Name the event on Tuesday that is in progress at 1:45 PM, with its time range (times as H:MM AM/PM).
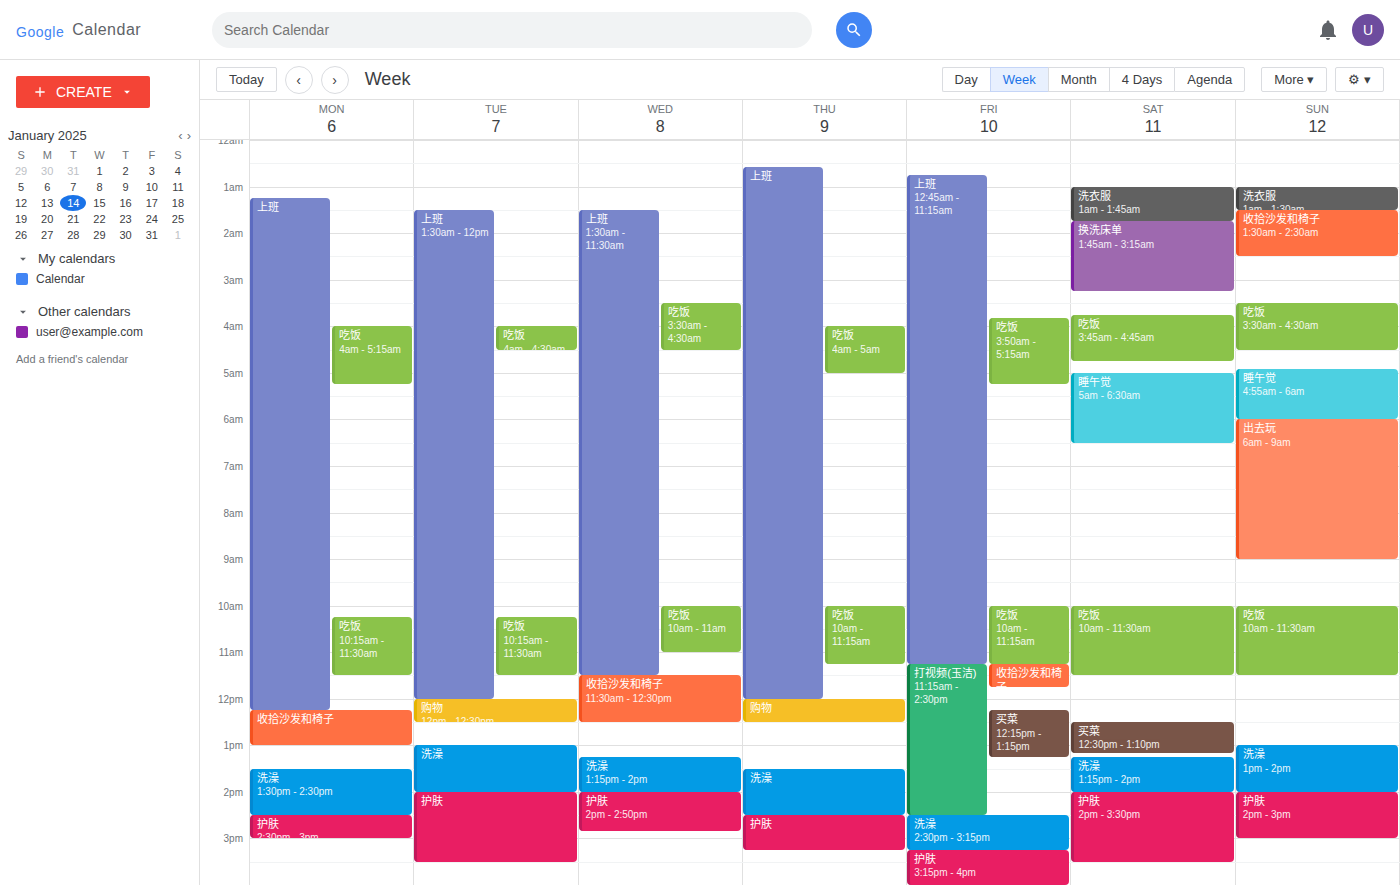
"洗澡", 1:00 PM to 2:00 PM